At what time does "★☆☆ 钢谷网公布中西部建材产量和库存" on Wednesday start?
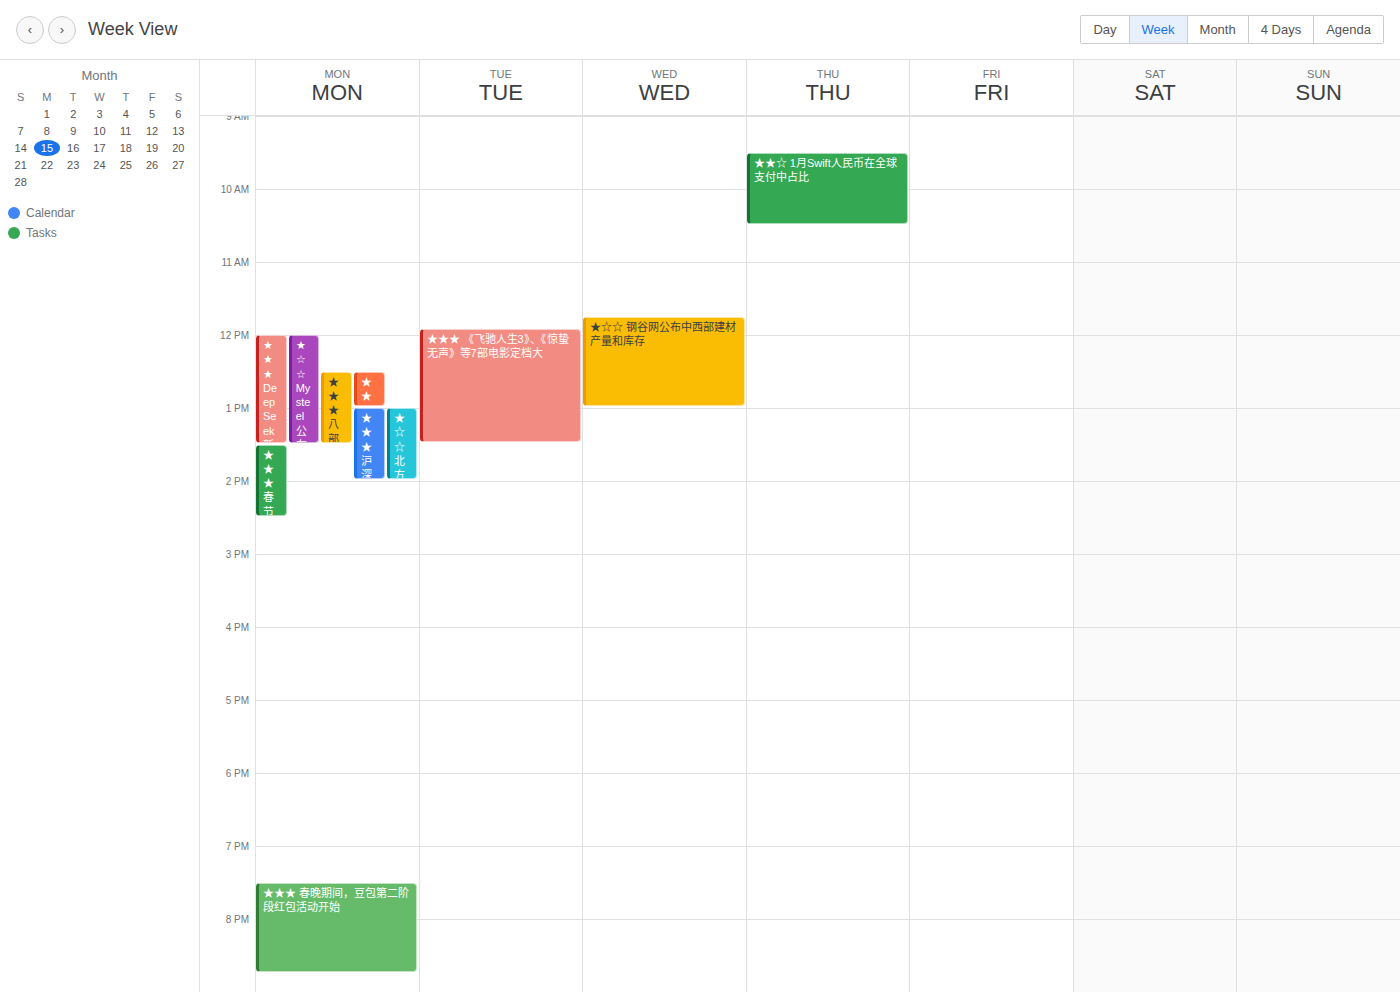
11:45 AM